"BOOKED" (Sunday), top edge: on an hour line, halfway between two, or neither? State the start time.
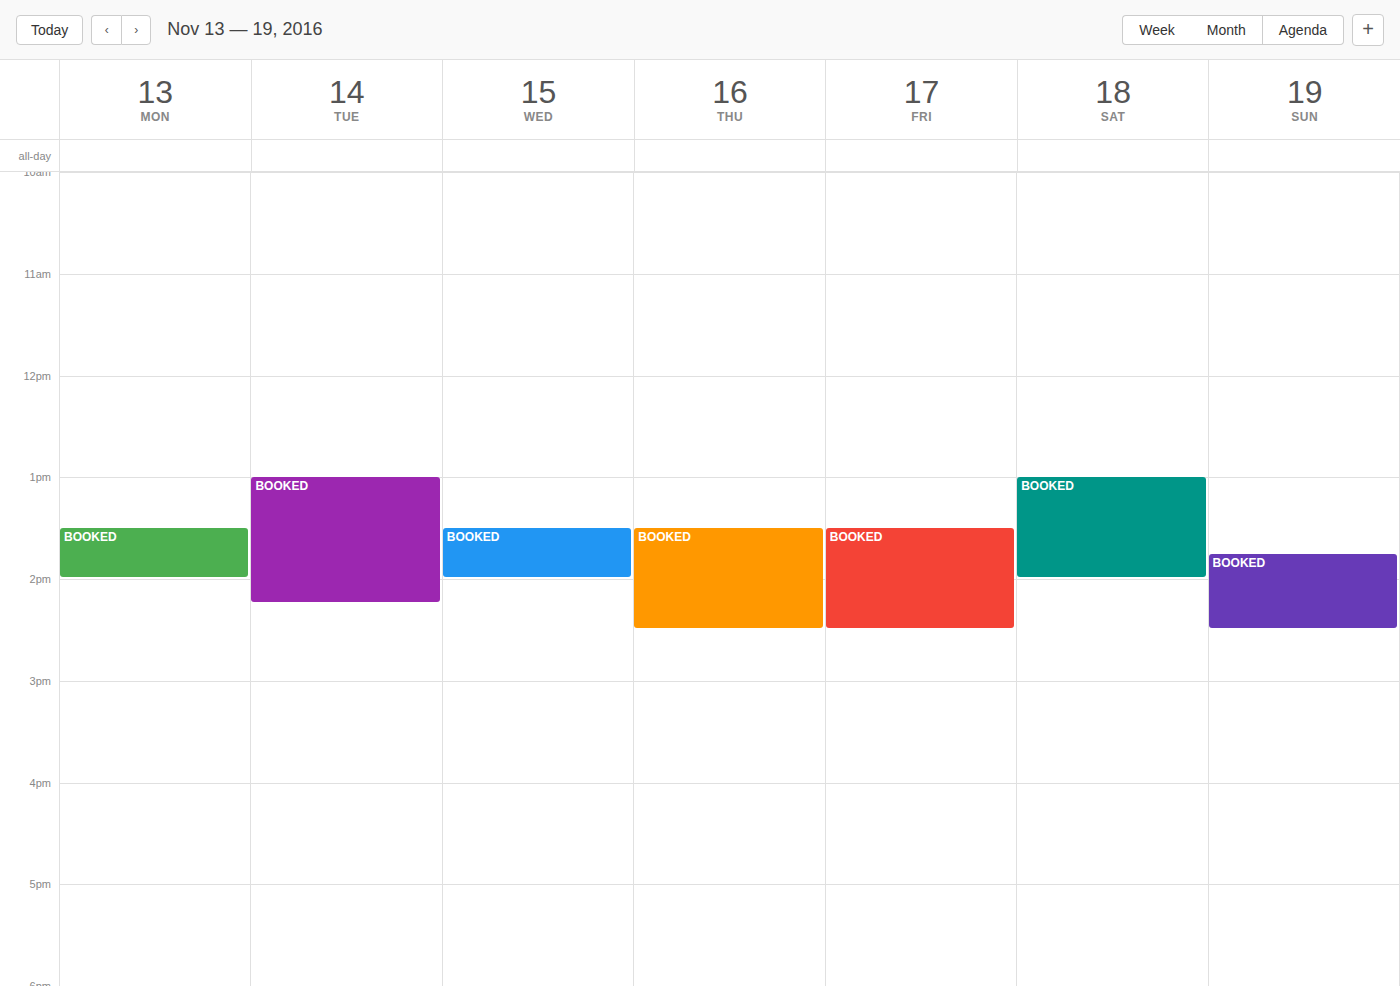
1:45 PM -- neither: three quarters of the way from the 1 PM line to the 2 PM line.